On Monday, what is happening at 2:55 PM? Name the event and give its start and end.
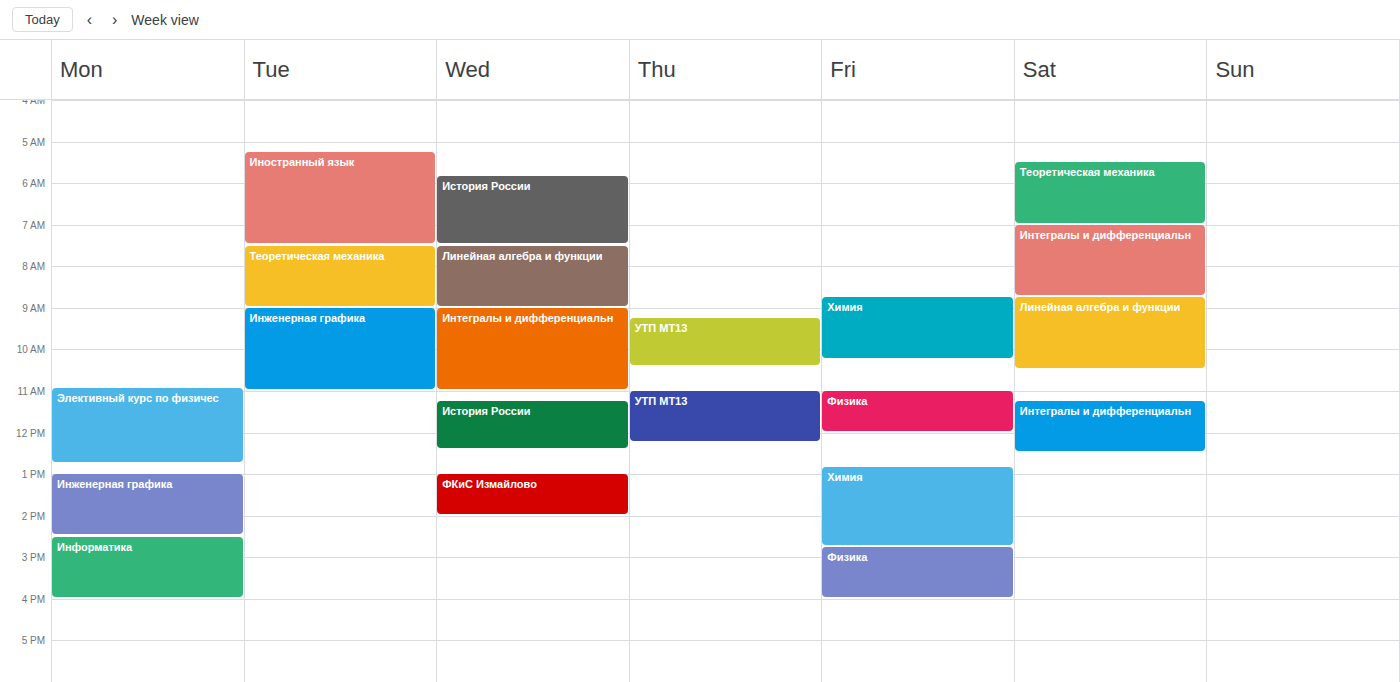
"Информатика", 2:30 PM to 4:00 PM